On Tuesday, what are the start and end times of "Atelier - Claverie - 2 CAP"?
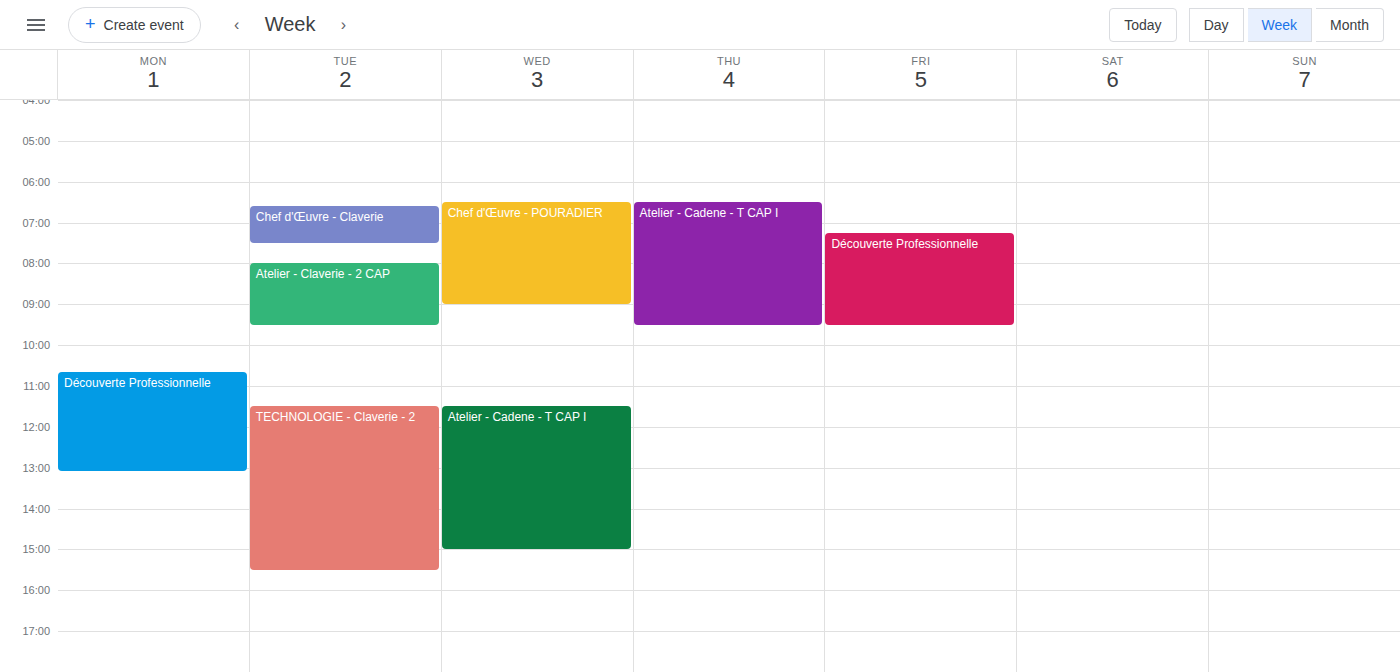
8:00 AM to 9:30 AM